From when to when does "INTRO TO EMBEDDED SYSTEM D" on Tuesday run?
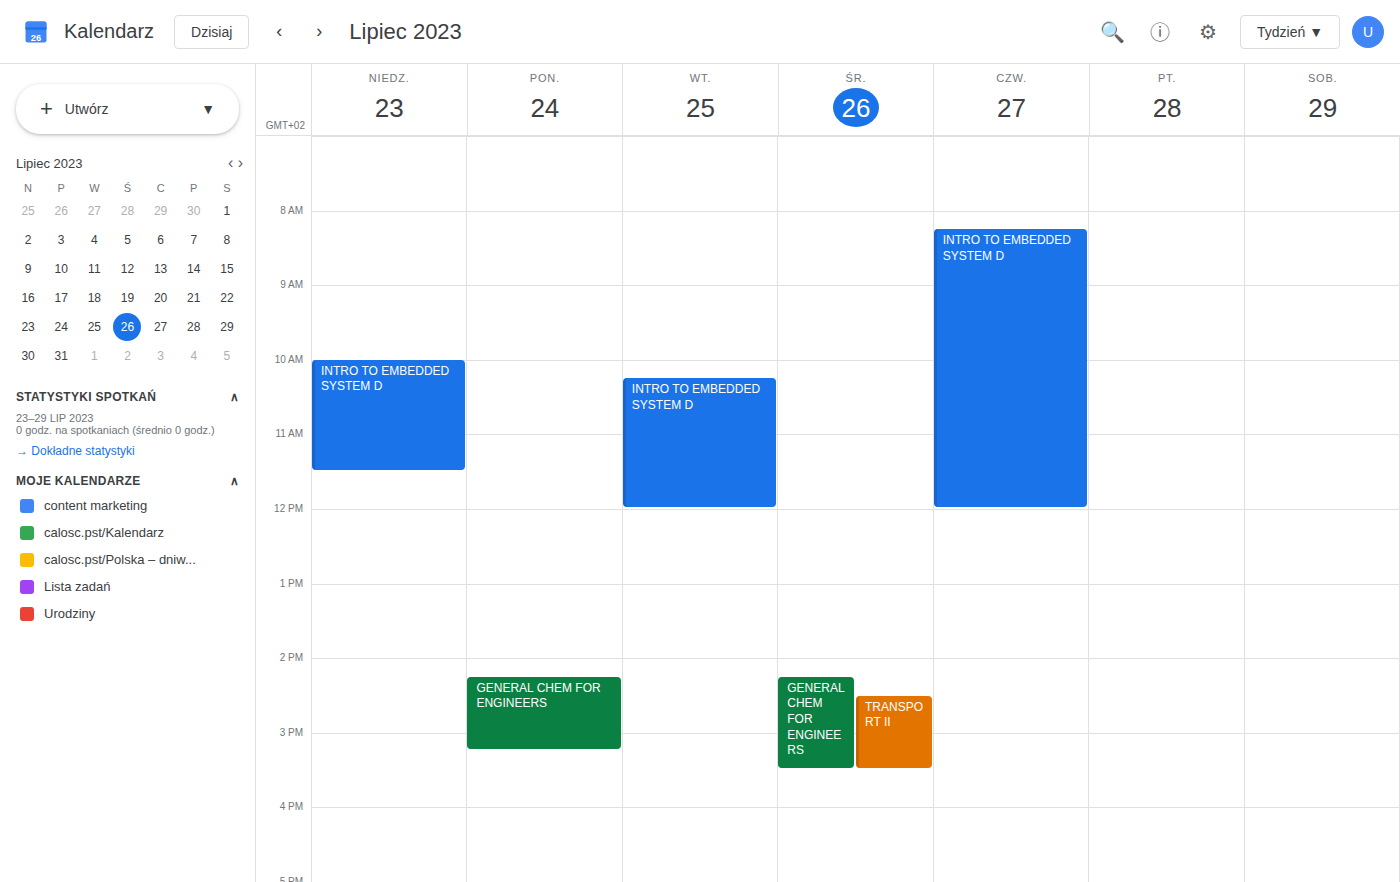
10:15 AM to 12:00 PM